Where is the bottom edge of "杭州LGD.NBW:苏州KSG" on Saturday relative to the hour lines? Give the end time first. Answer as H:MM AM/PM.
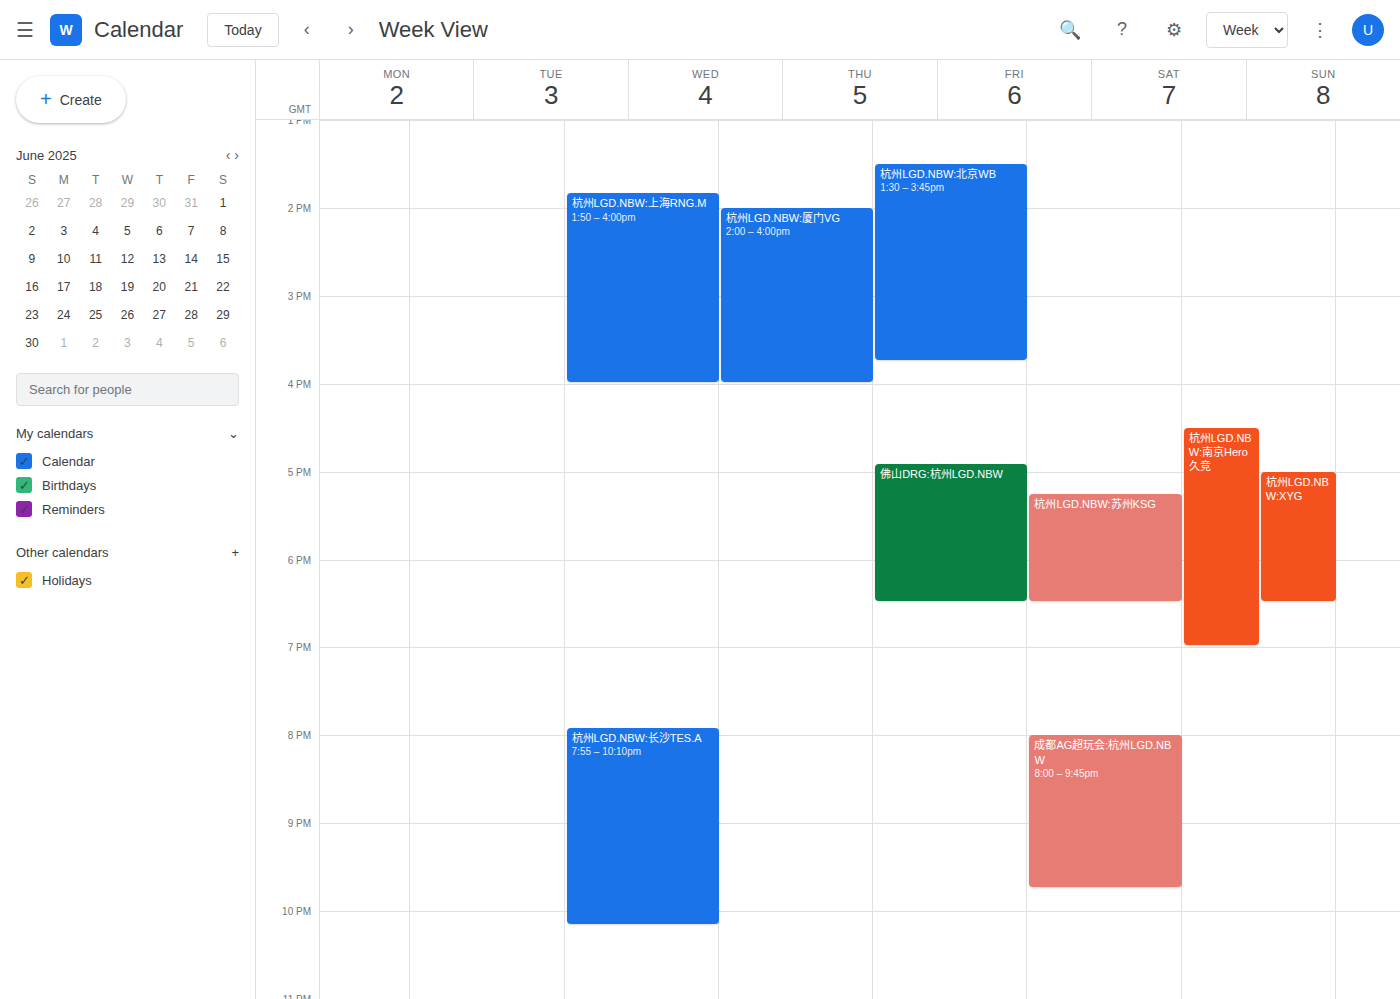
6:30 PM -- halfway between the 6 PM and 7 PM lines.